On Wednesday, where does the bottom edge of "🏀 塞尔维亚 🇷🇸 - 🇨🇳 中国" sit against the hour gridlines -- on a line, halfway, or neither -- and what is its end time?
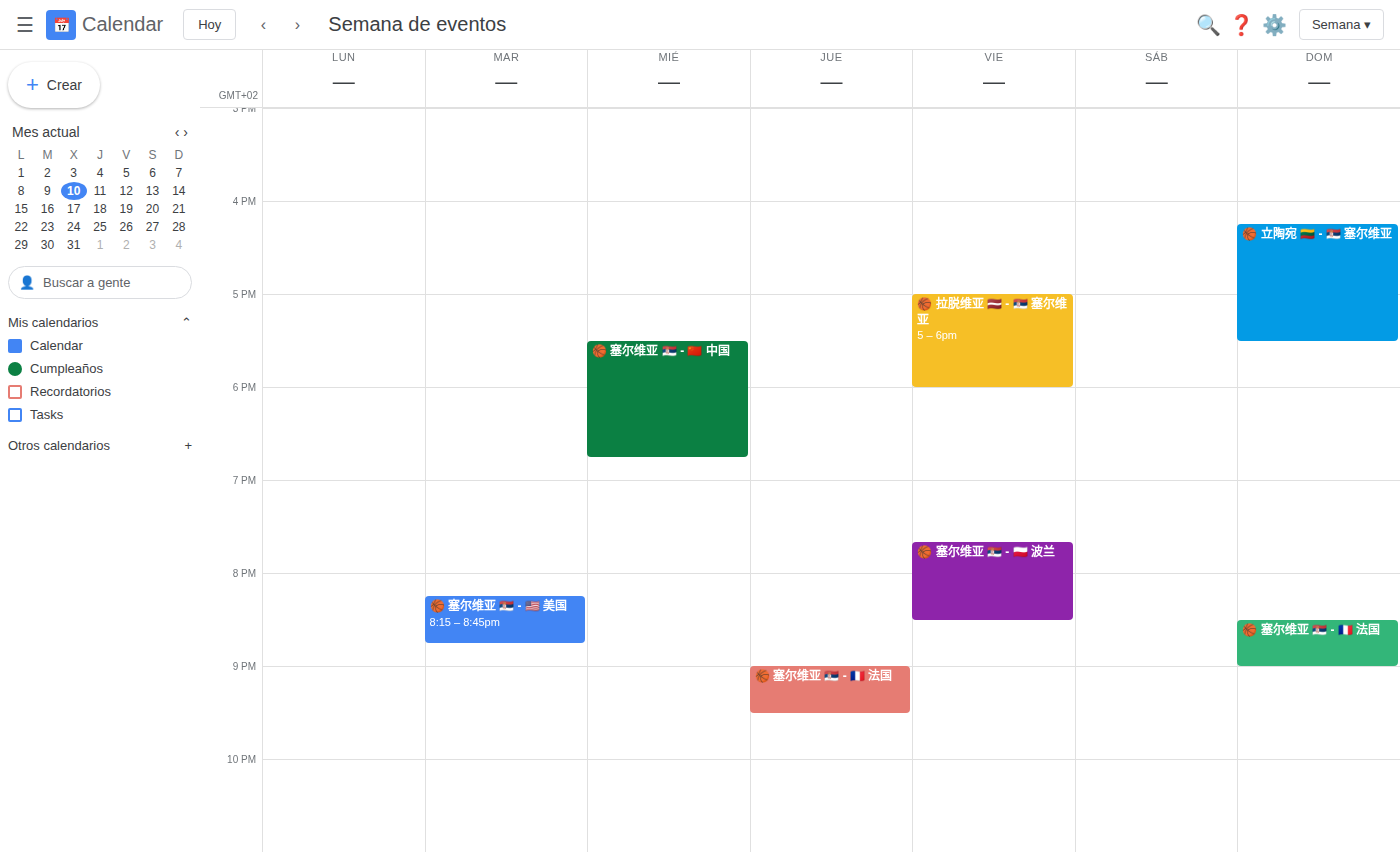
6:45 PM -- neither: three quarters of the way from the 6 PM line to the 7 PM line.